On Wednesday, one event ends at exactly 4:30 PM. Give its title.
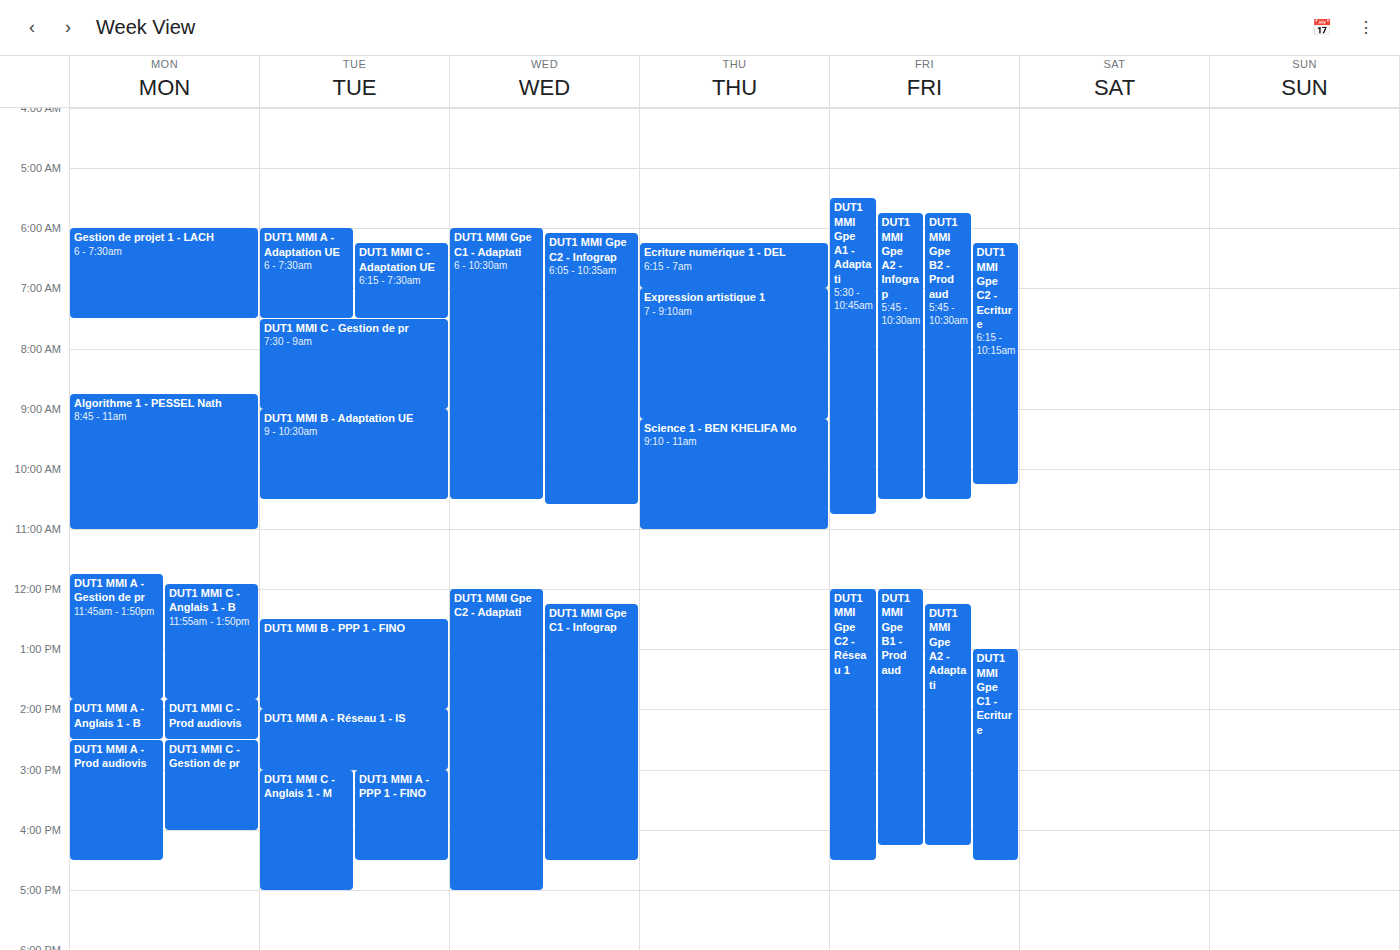
"DUT1 MMI Gpe C1 - Infograp"